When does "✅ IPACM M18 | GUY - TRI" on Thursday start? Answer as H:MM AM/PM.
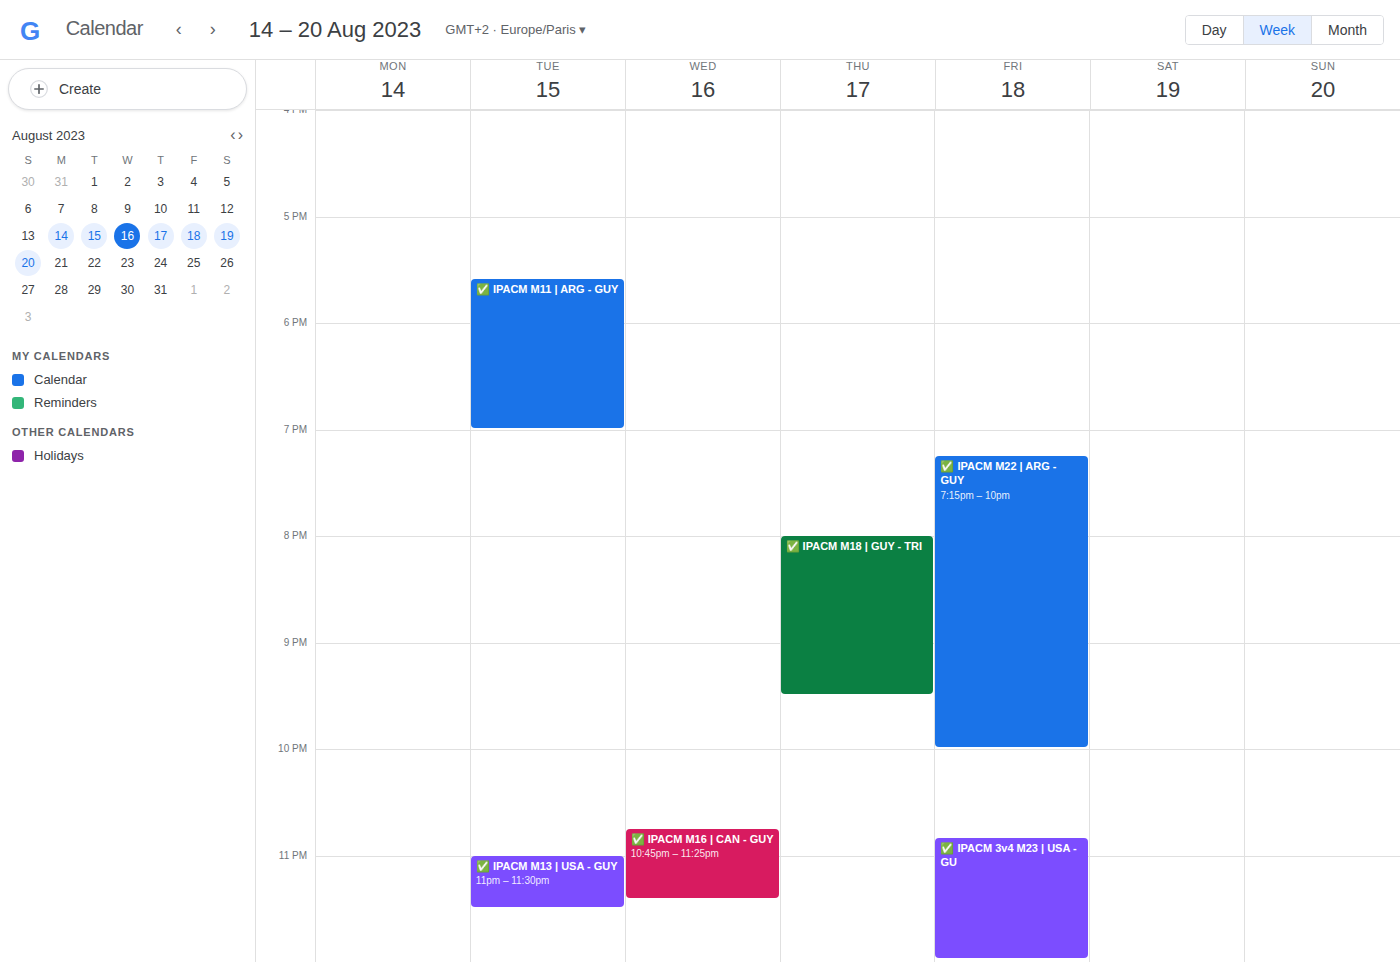
8:00 PM